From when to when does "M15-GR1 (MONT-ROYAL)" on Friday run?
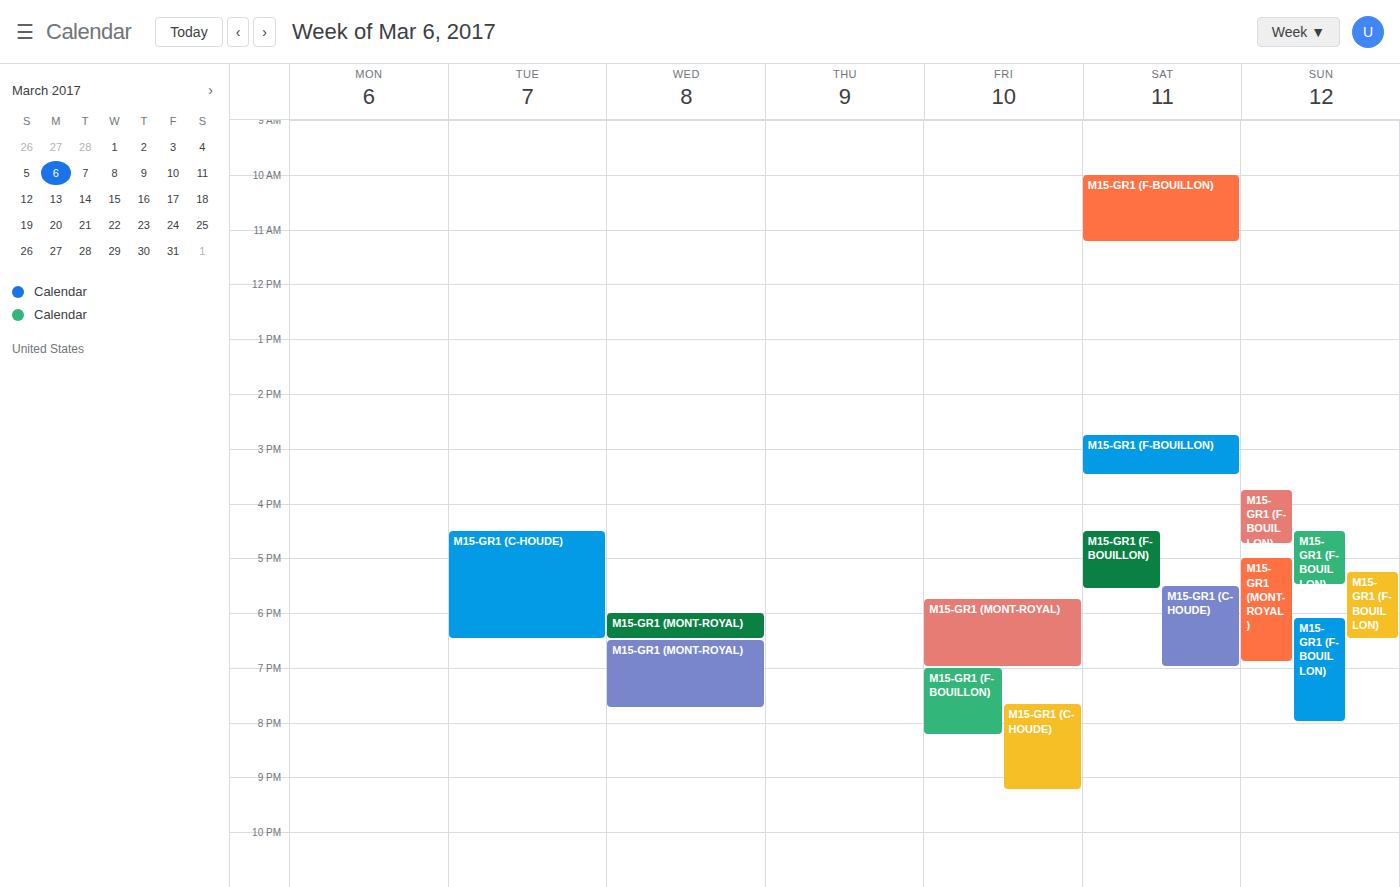
5:45 PM to 7:00 PM